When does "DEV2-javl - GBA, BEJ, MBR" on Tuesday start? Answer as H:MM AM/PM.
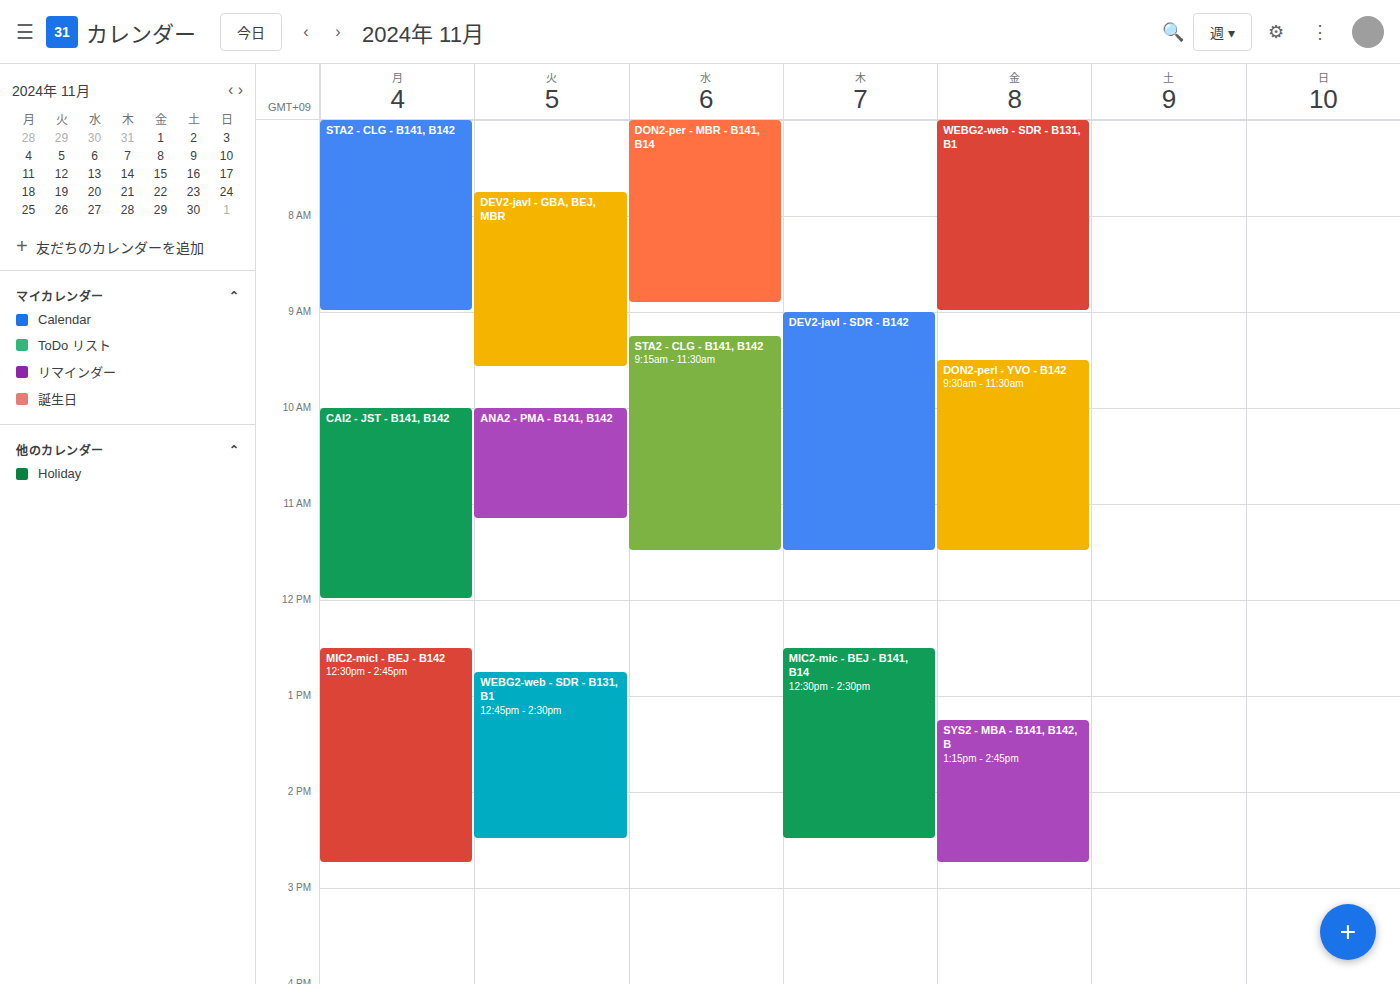
7:45 AM